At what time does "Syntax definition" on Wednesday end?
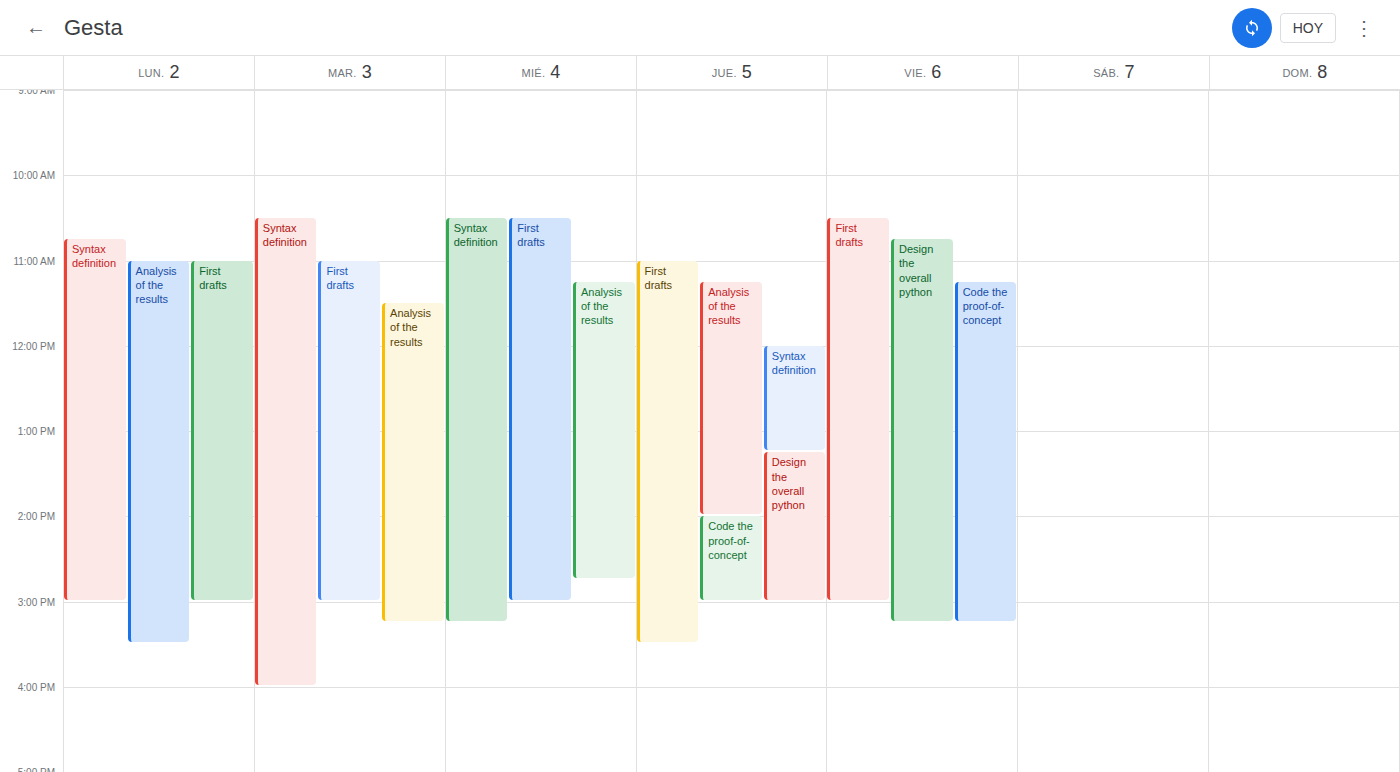
3:15 PM